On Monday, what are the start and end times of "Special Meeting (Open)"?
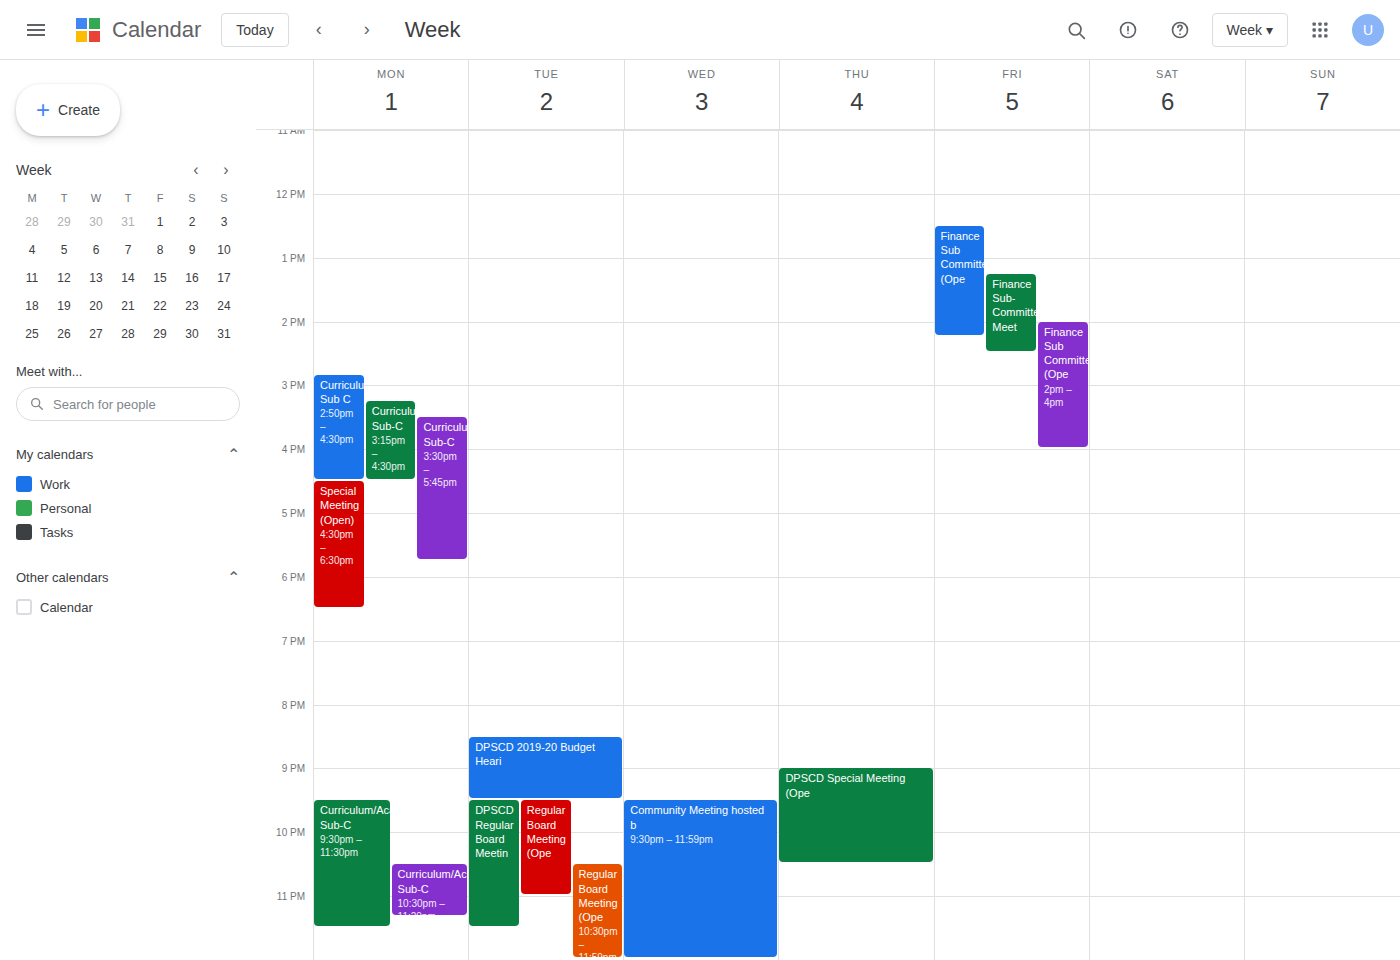
4:30 PM to 6:30 PM